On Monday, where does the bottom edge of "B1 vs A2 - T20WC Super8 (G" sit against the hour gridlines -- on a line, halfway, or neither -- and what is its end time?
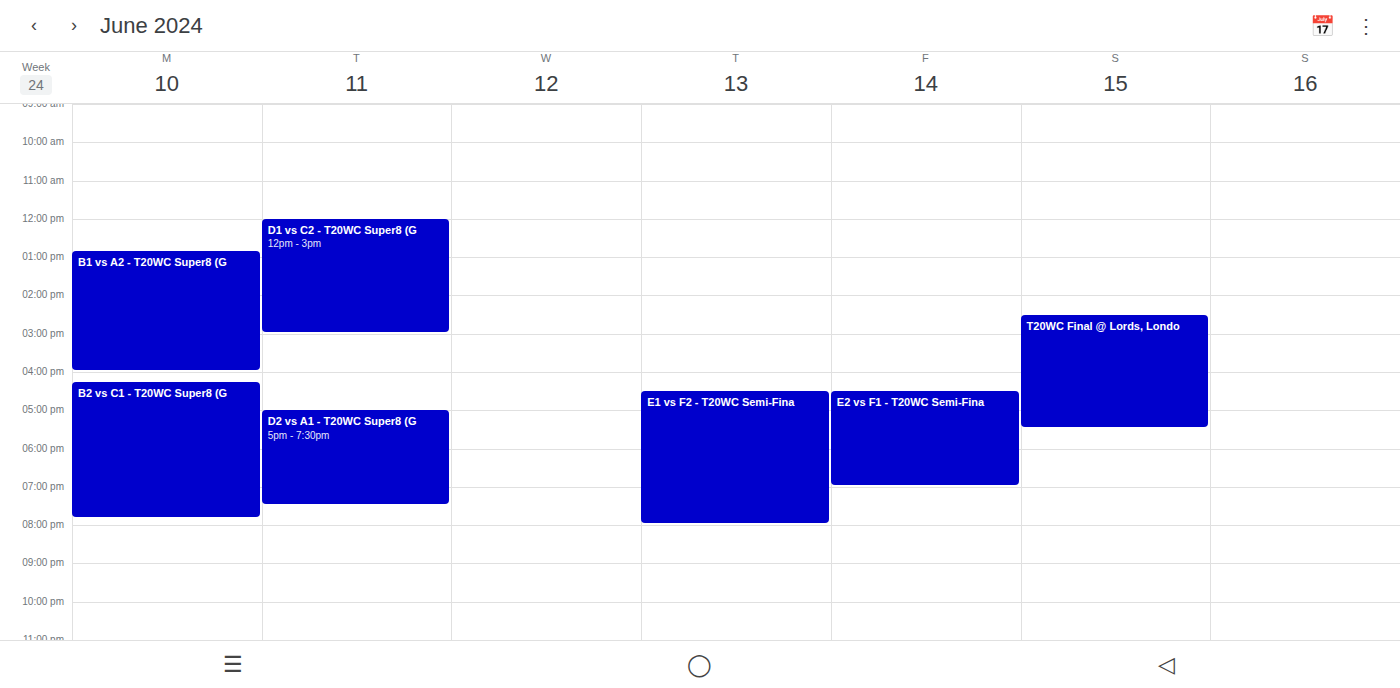
4:00 PM -- exactly on the 4 PM line.